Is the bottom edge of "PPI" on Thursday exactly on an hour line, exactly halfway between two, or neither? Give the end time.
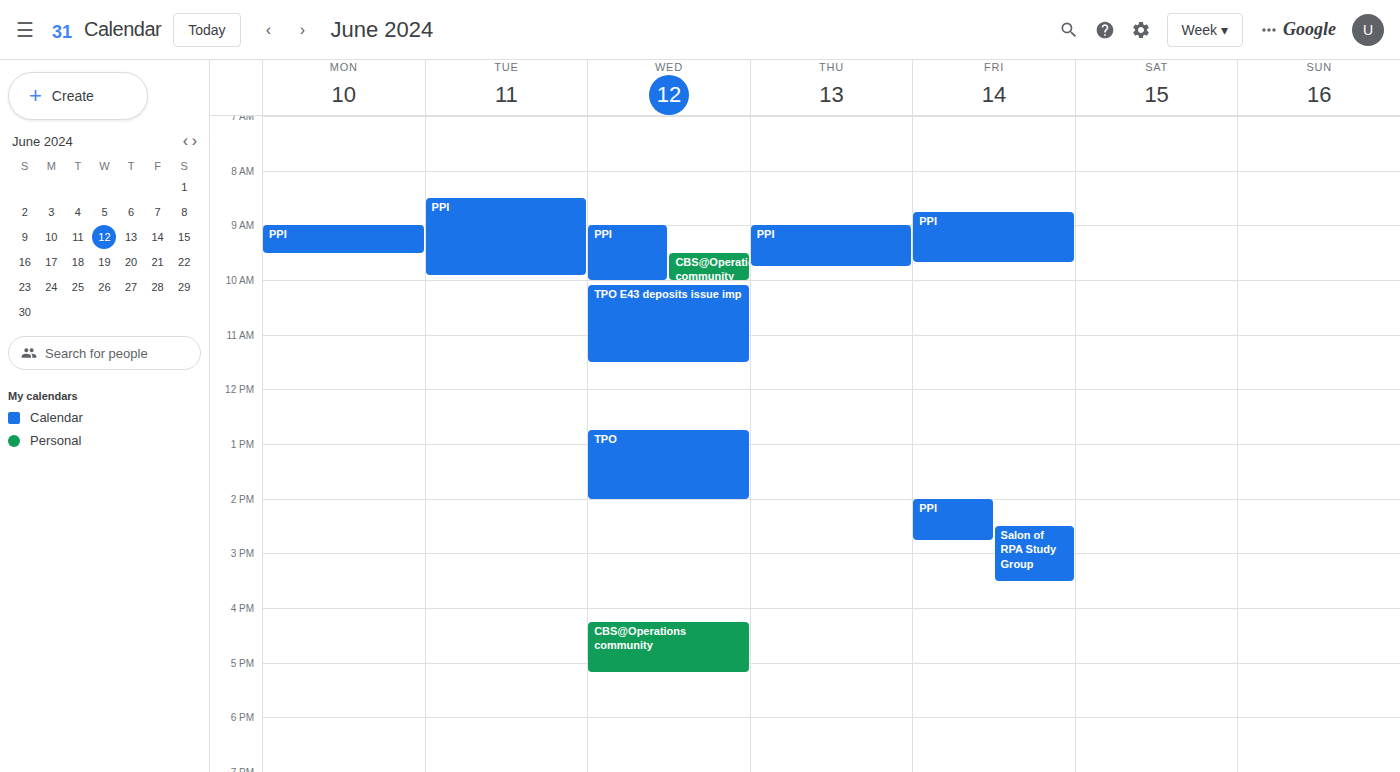
09:45 -- neither: three quarters of the way from the 09:00 line to the 10:00 line.